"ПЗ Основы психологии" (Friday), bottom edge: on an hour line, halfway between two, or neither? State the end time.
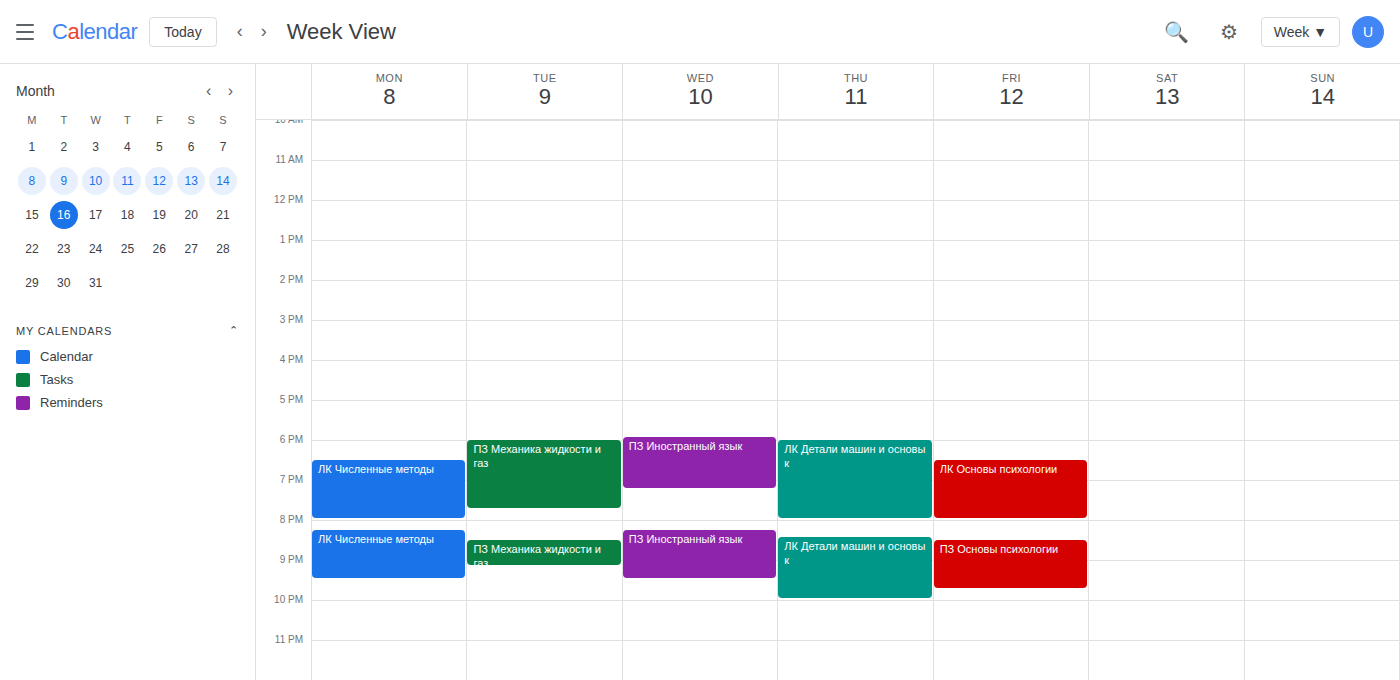
9:45 PM -- neither: three quarters of the way from the 9 PM line to the 10 PM line.